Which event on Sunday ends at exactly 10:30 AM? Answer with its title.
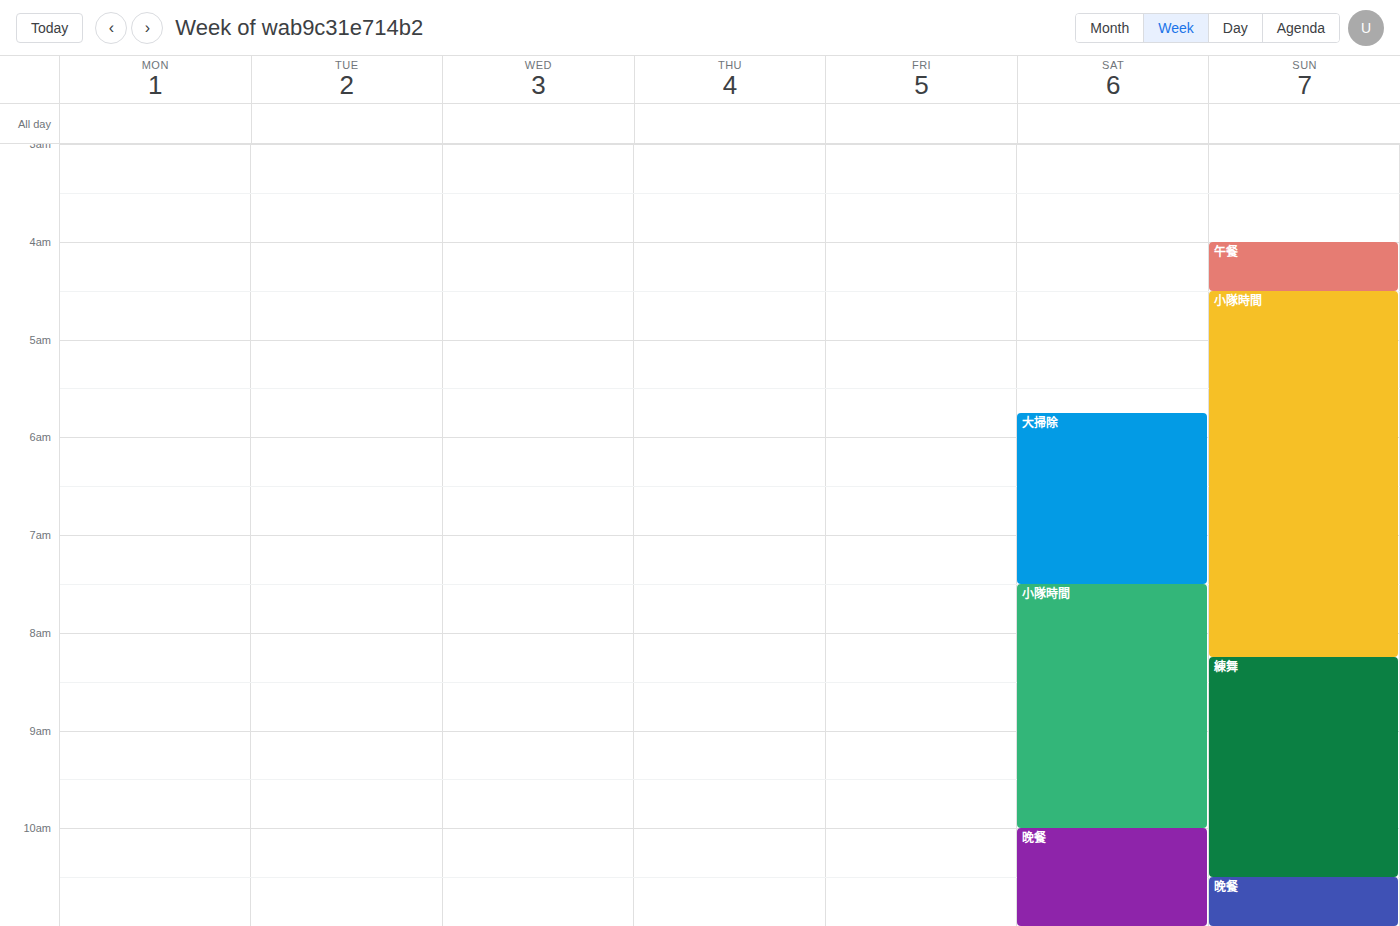
"練舞"